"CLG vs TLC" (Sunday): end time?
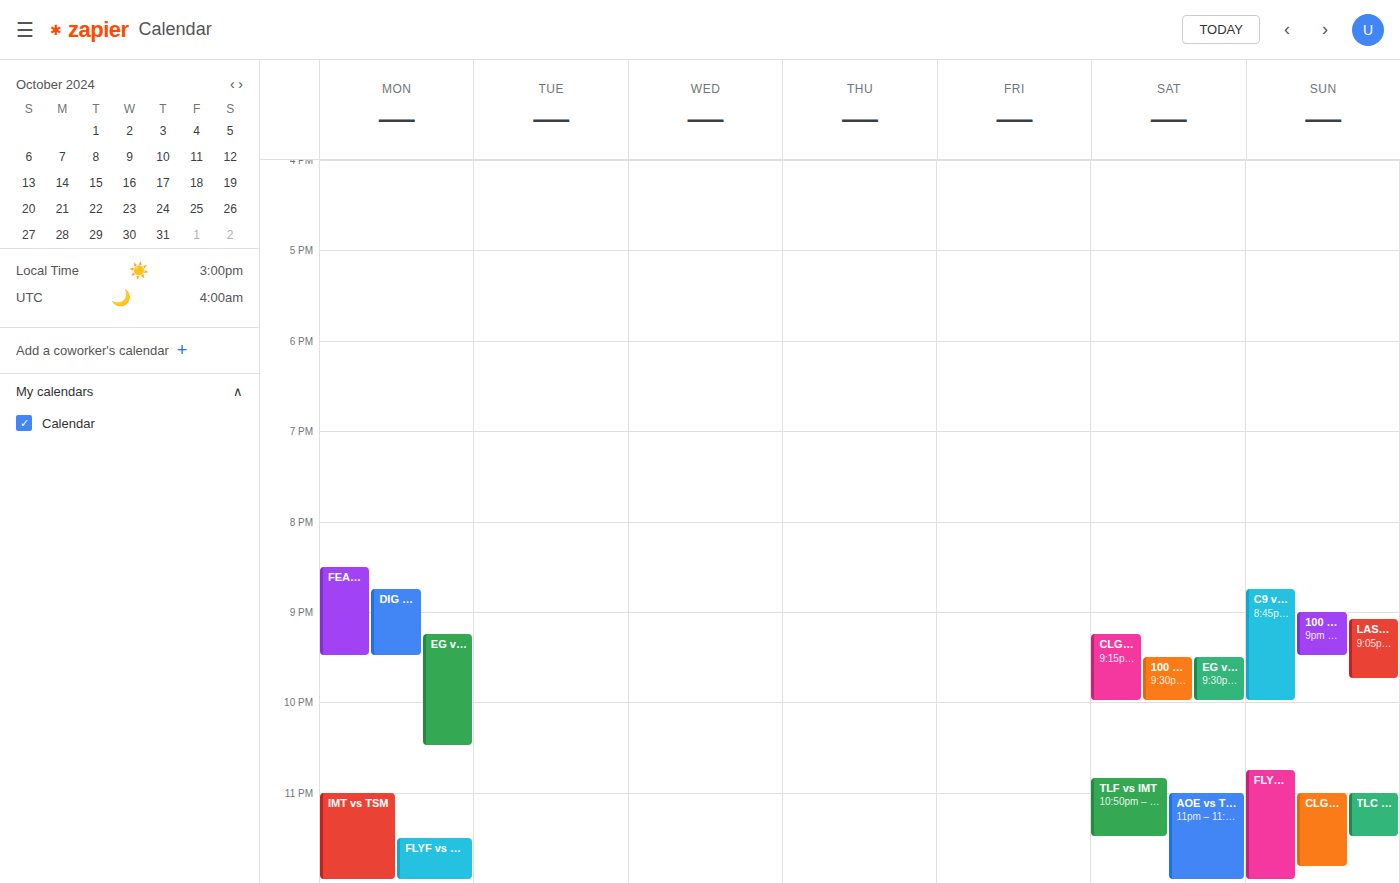
11:50 PM